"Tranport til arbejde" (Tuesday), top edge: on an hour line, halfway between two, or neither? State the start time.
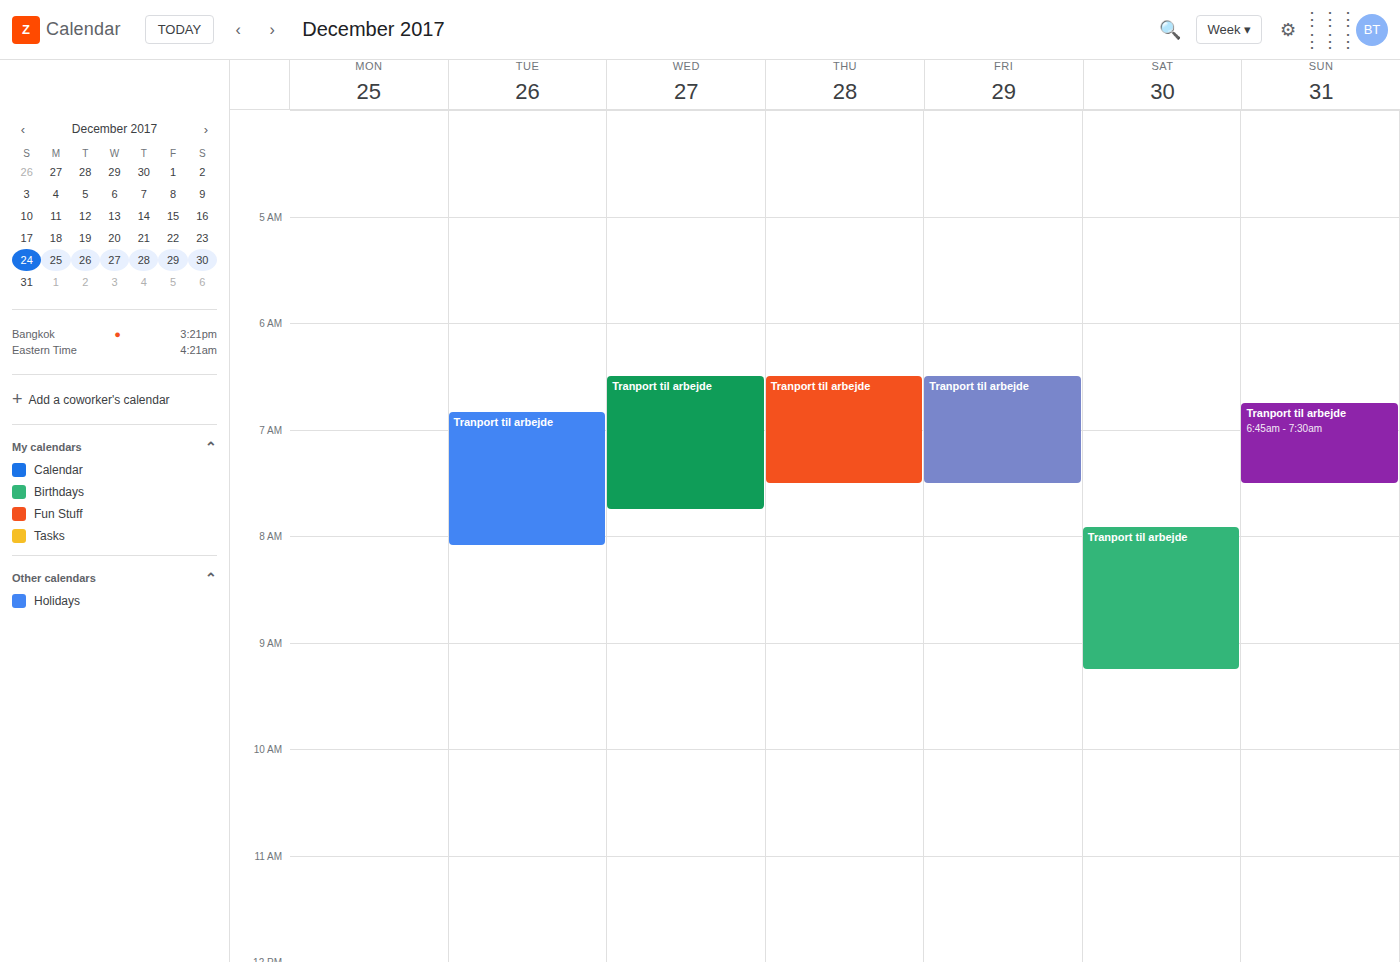
6:50 AM -- neither: 50 minutes below the 6 AM line and 10 minutes above the 7 AM line.